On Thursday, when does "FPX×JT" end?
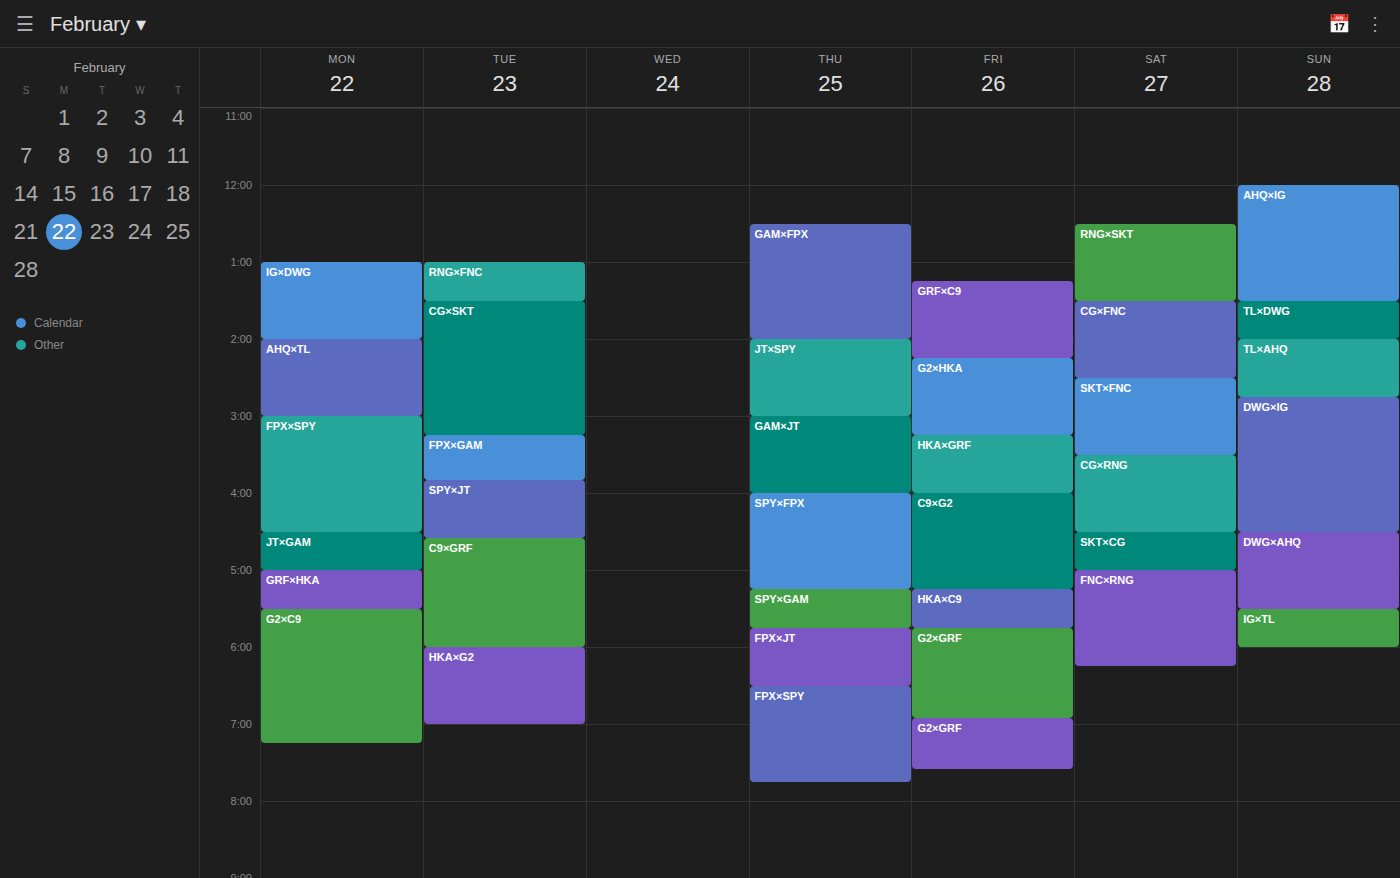
6:30 PM